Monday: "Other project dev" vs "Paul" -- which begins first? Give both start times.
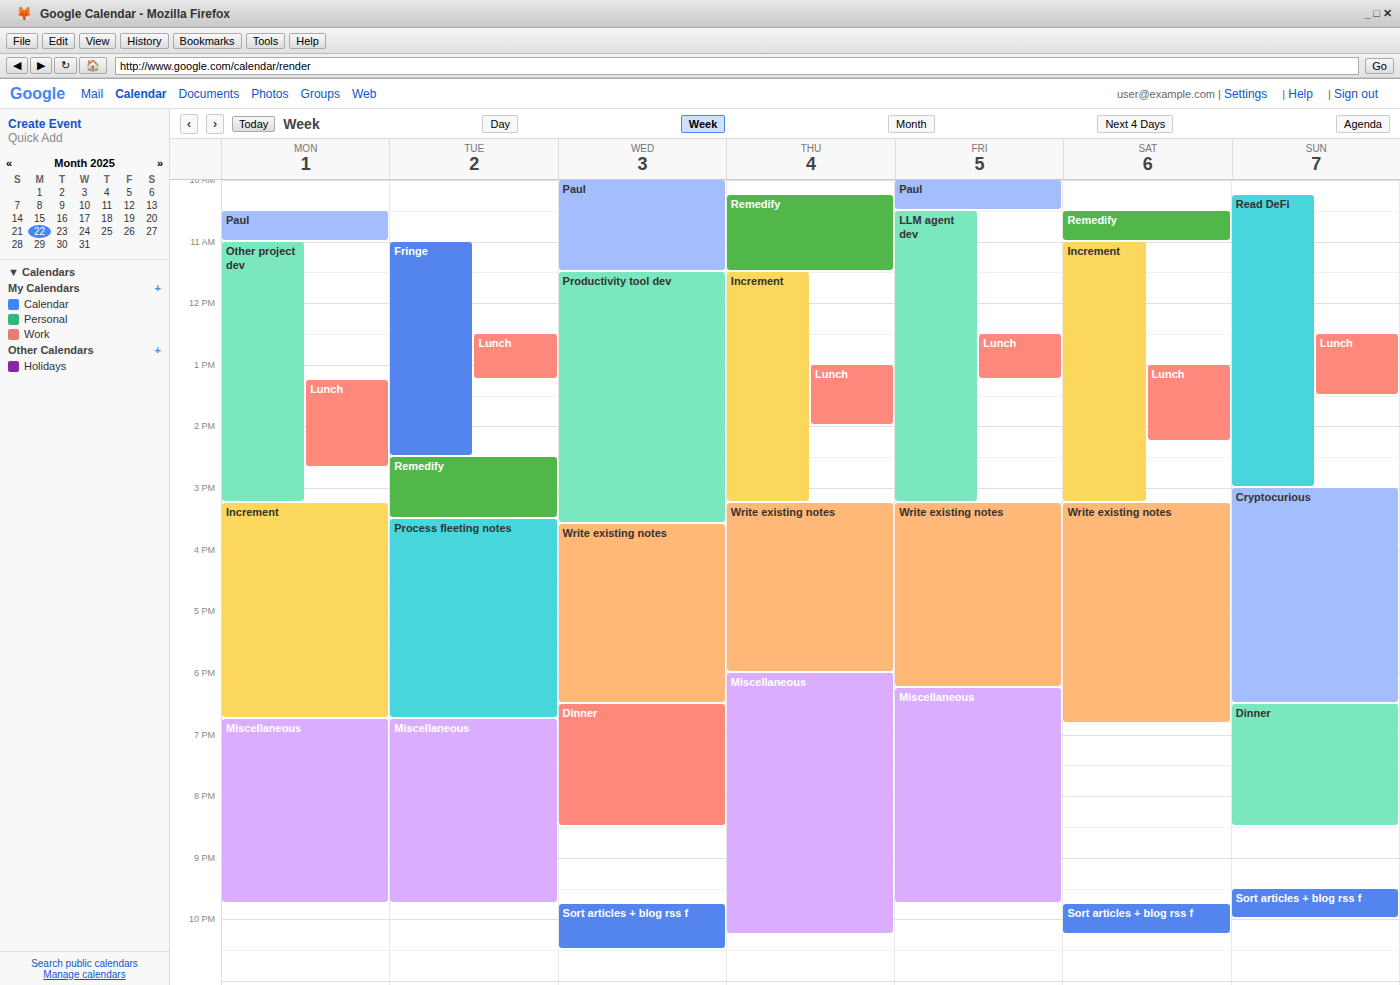
"Paul" 10:30 AM; "Other project dev" 11:00 AM.